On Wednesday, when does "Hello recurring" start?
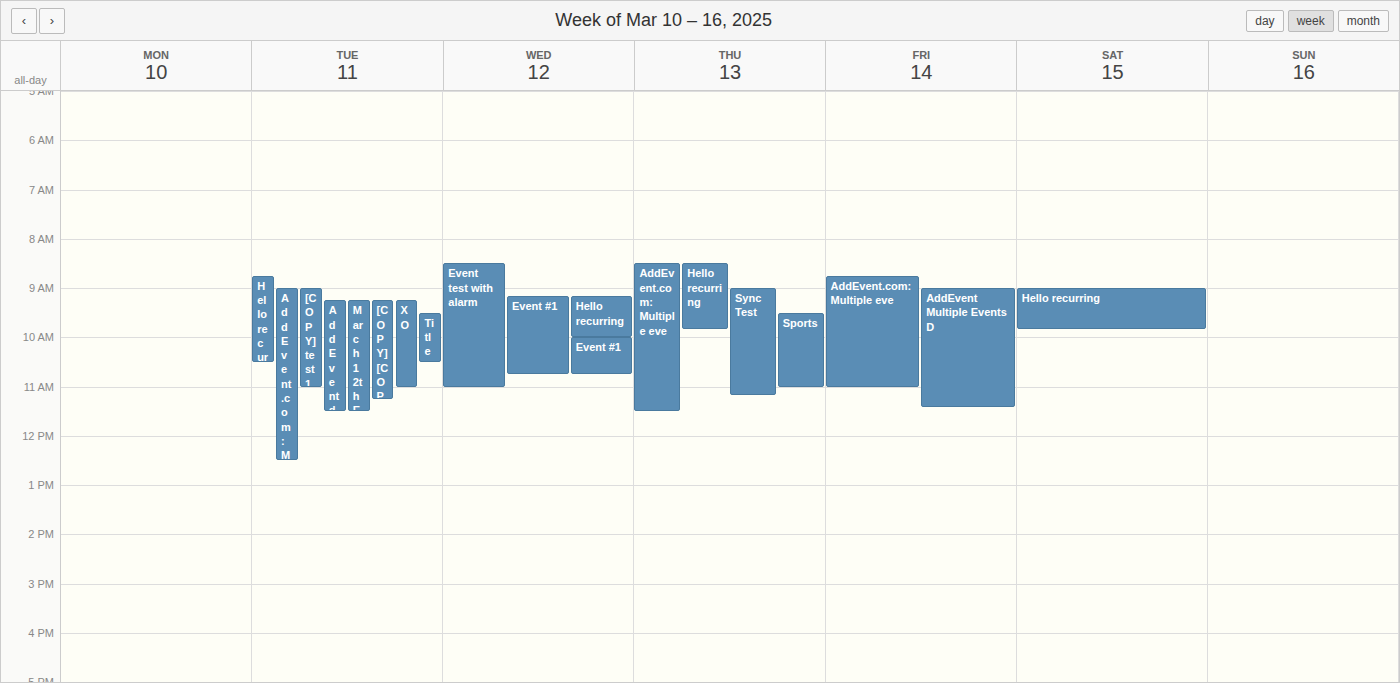
9:10 AM